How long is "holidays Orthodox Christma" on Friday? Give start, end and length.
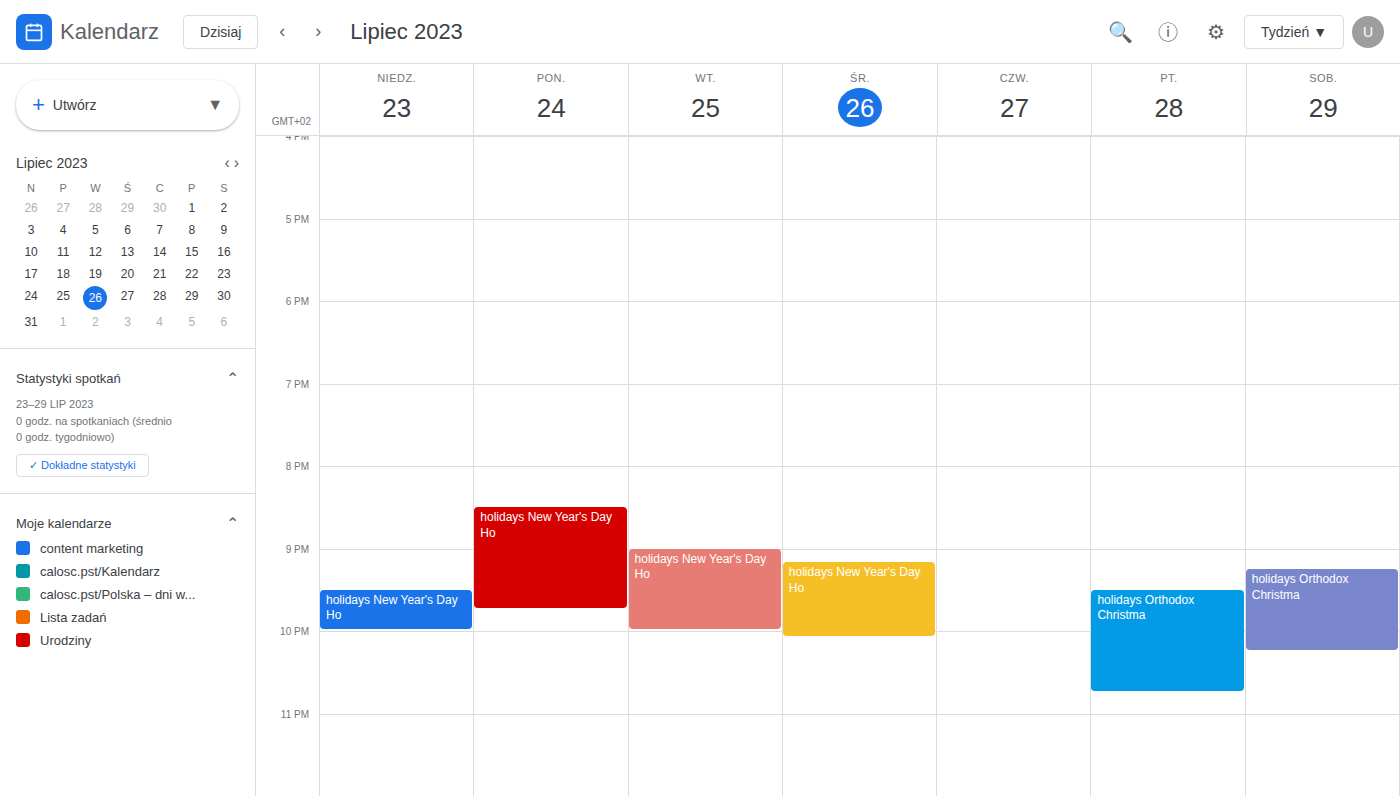
9:30 PM to 10:45 PM, 1 hour 15 minutes